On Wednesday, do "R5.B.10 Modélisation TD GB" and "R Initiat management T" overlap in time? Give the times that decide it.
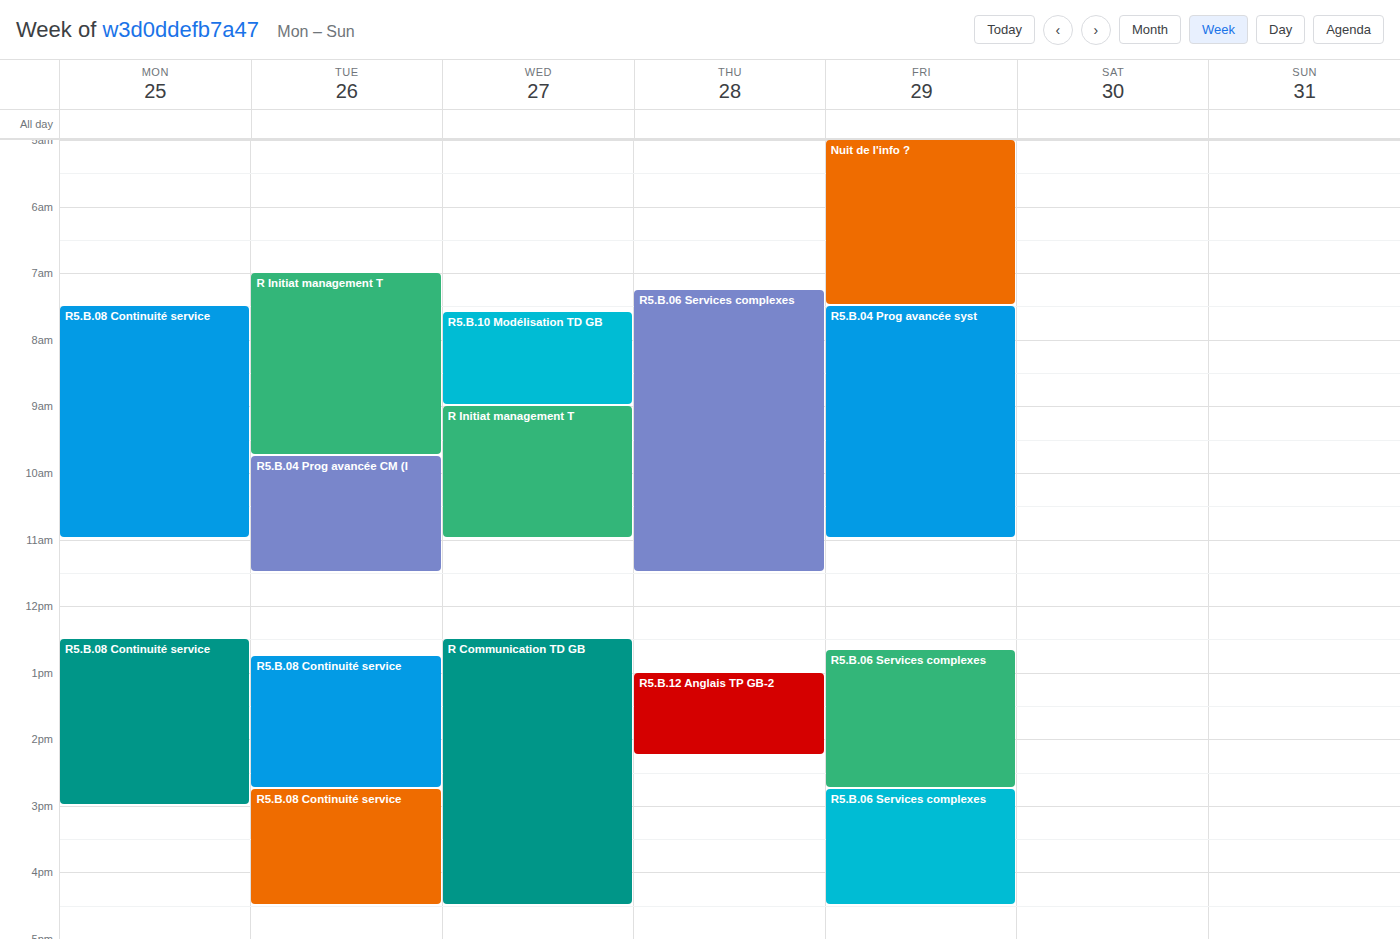
"R5.B.10 Modélisation TD GB" ends at 9:00 AM, exactly when "R Initiat management T" starts -- they touch but do not overlap.